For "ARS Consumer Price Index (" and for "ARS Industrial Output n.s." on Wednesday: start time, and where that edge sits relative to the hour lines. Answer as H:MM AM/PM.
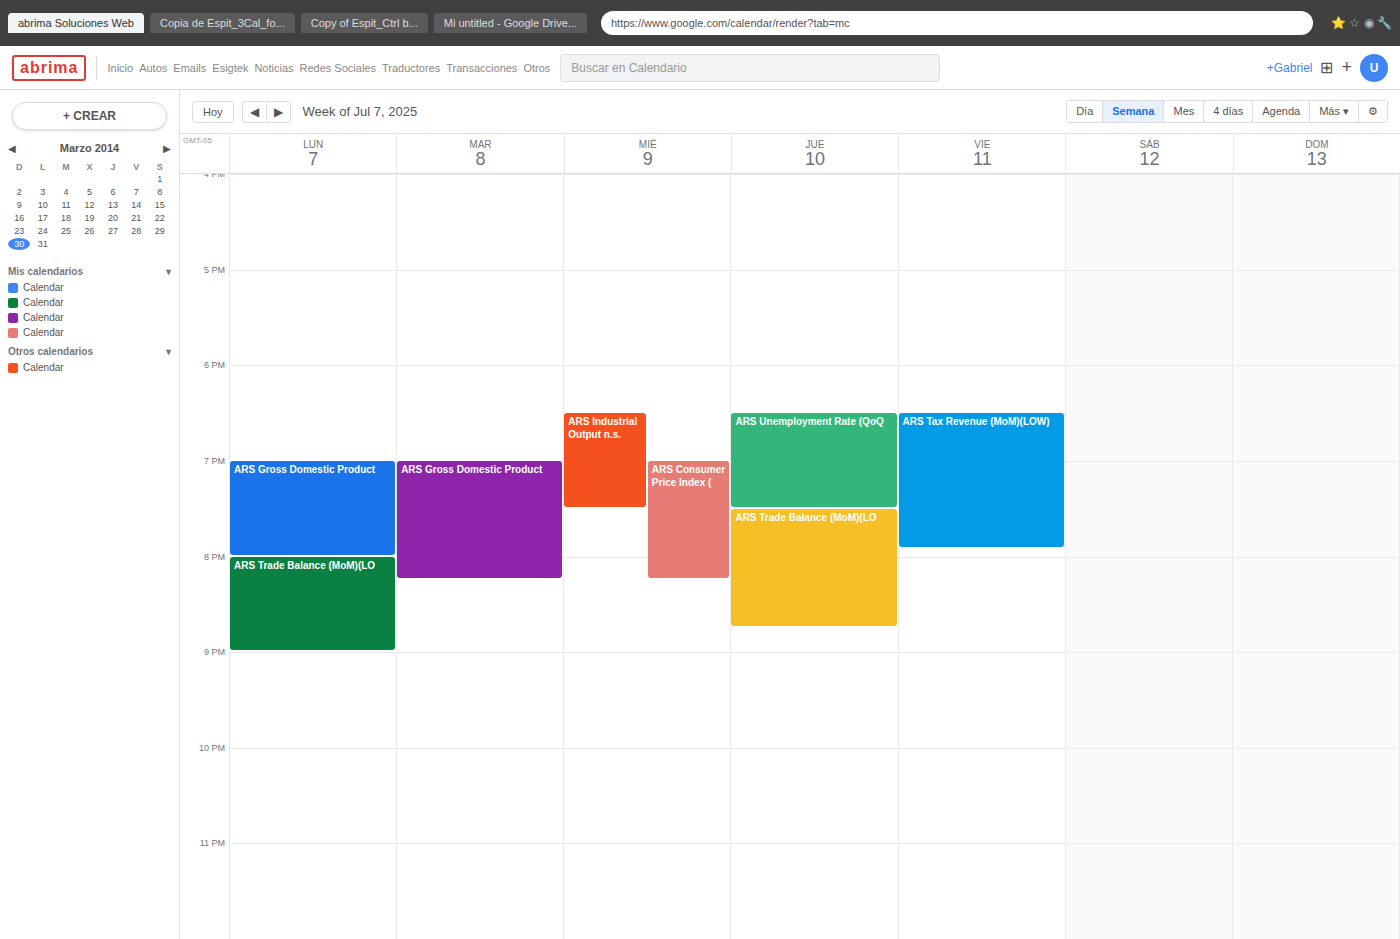
"ARS Consumer Price Index (": 7:00 PM, exactly on the 7 PM line. "ARS Industrial Output n.s.": 6:30 PM, halfway between the 6 PM and 7 PM lines.